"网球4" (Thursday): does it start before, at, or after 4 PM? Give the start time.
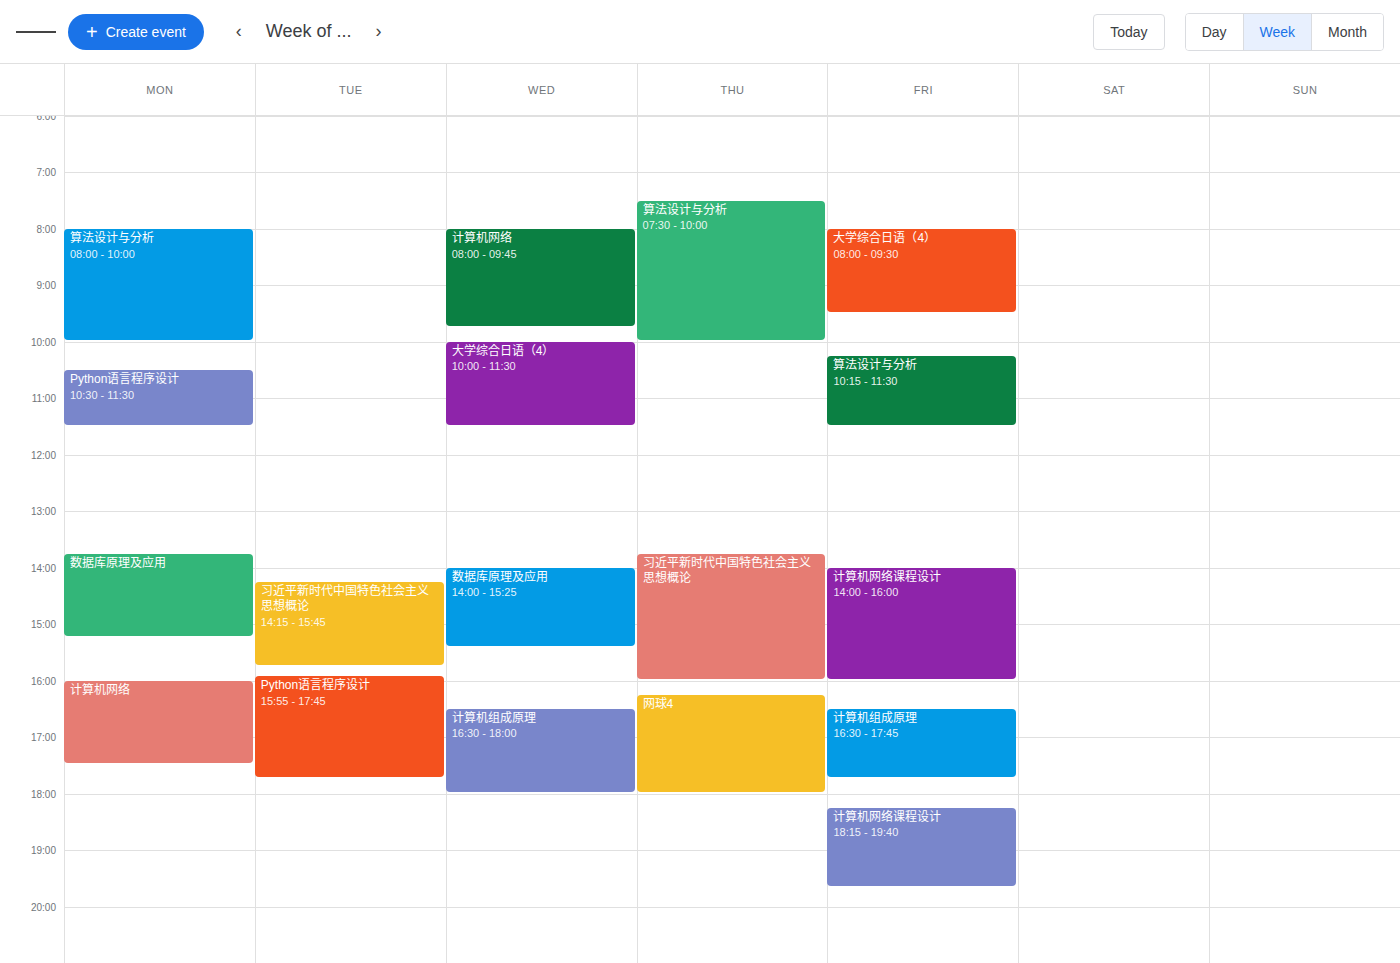
4:15 PM -- after 4 PM, 15 minutes below the 4 PM line.